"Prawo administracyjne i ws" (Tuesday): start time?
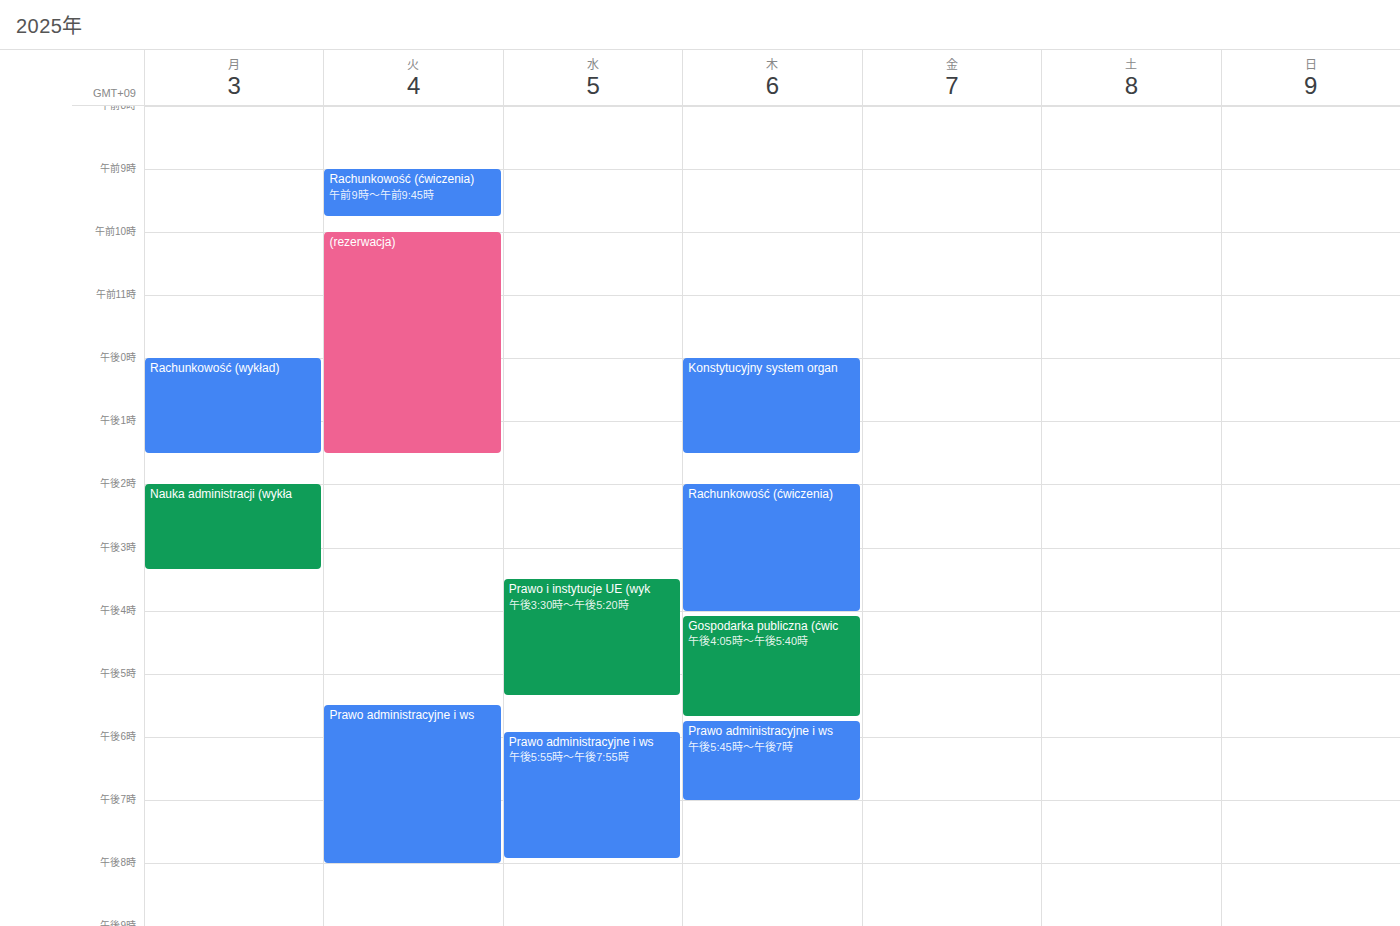
5:30 PM